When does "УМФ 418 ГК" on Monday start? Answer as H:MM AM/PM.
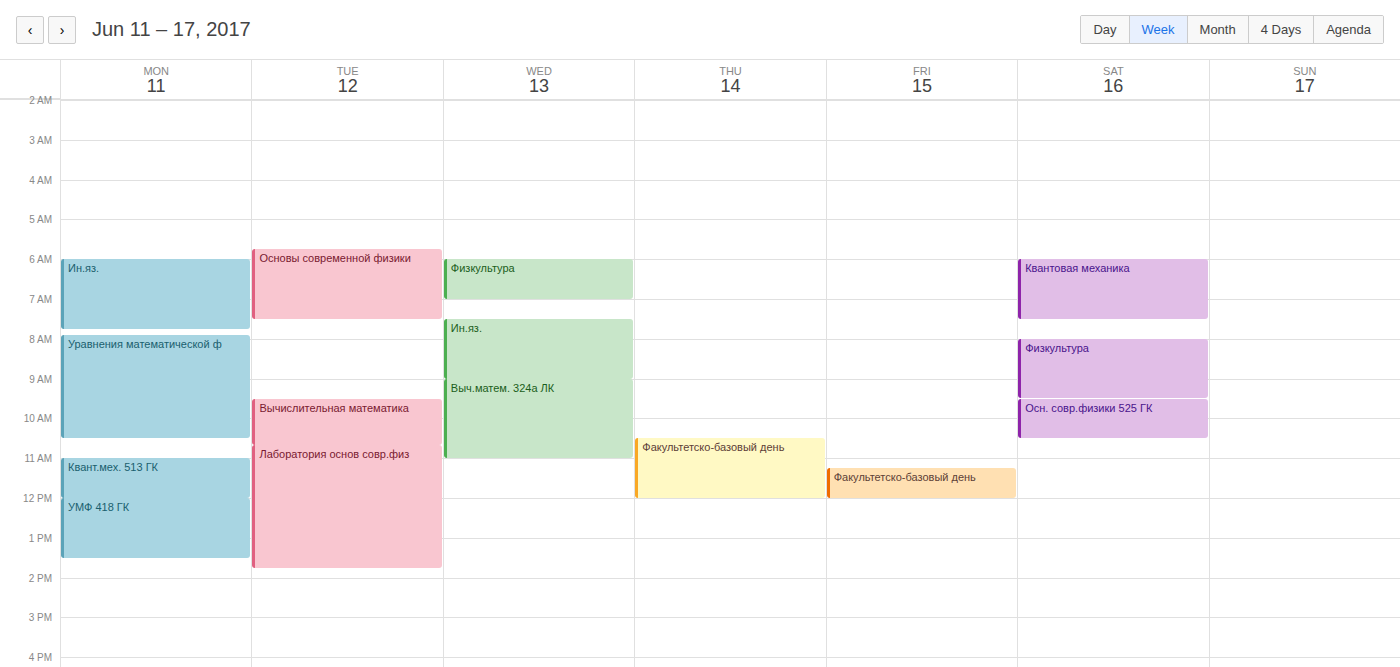
12:00 PM